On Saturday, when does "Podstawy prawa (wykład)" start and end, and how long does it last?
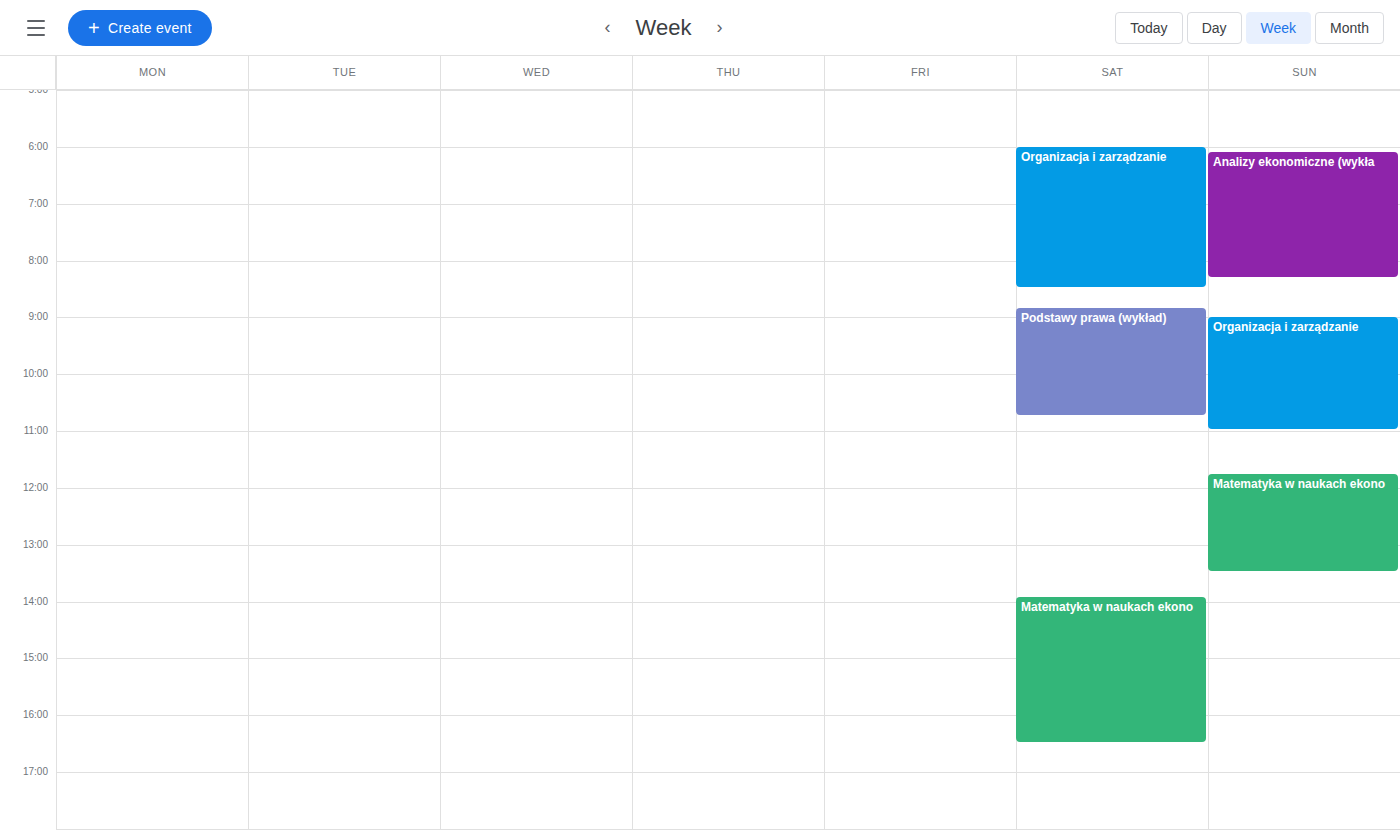
8:50 AM to 10:45 AM, 1 hour 55 minutes